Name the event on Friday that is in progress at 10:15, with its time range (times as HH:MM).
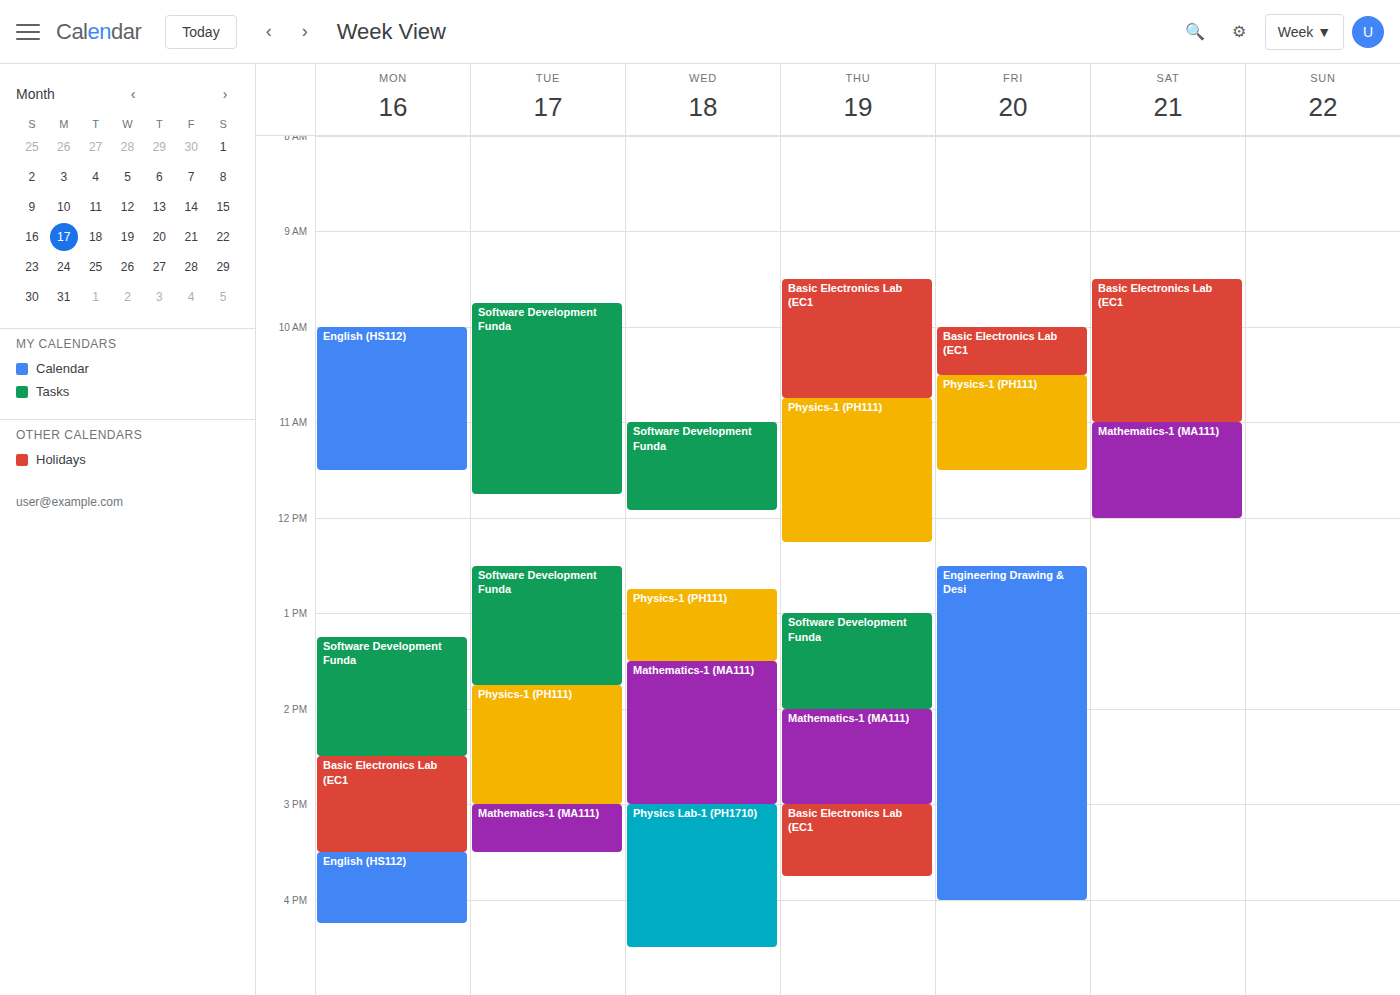
"Basic Electronics Lab (EC1", 10:00 to 10:30